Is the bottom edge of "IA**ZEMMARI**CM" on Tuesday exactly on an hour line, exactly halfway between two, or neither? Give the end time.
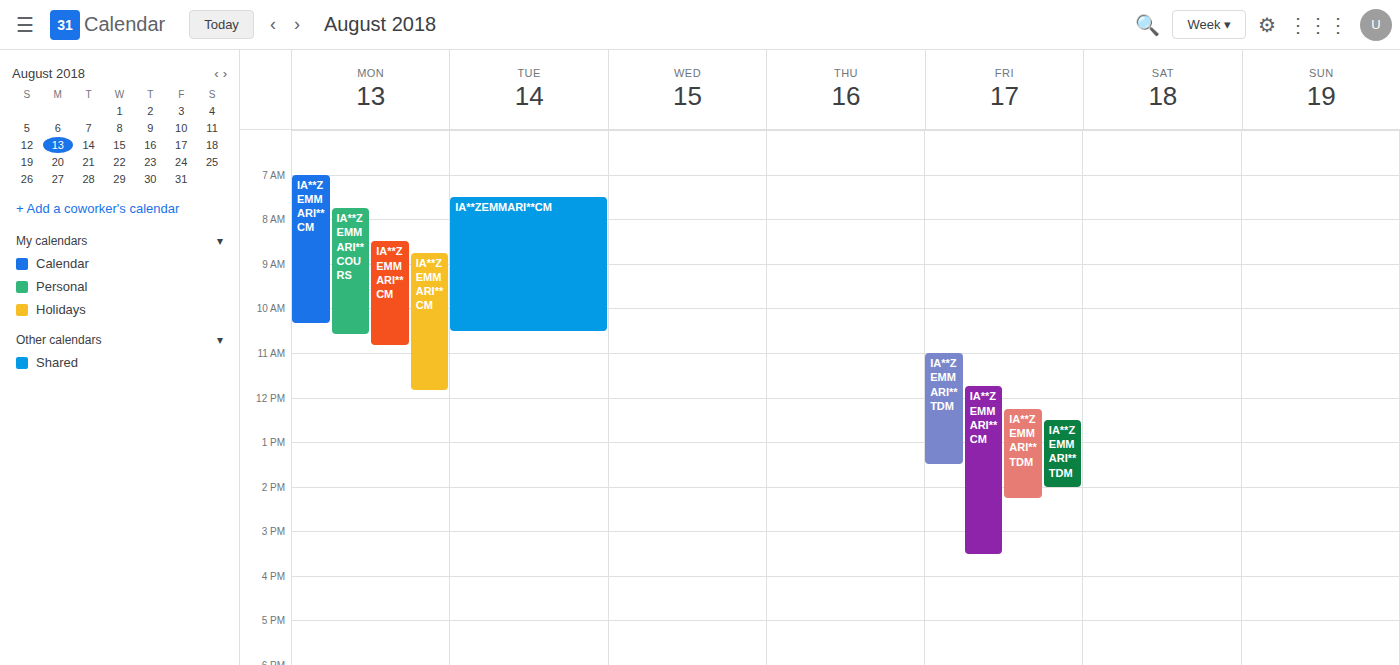
10:30 AM -- halfway between the 10 AM and 11 AM lines.